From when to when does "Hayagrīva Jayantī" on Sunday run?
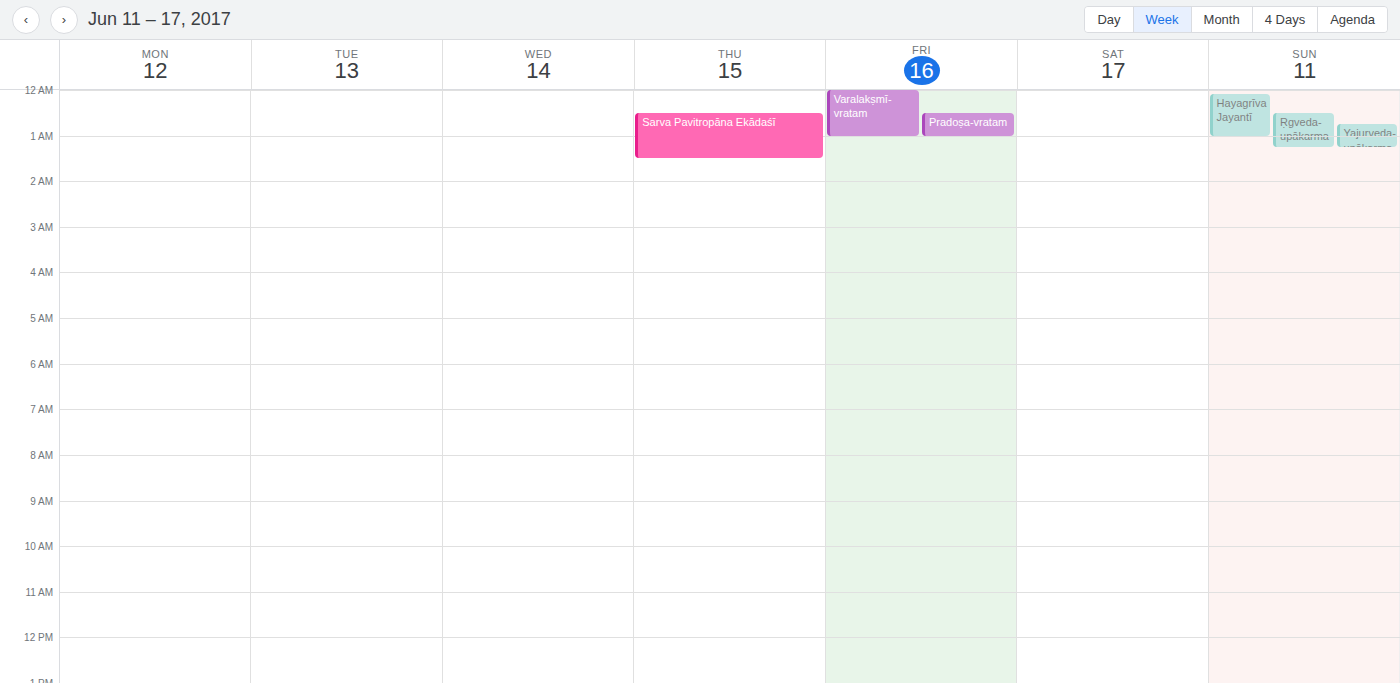
12:05 AM to 1:00 AM